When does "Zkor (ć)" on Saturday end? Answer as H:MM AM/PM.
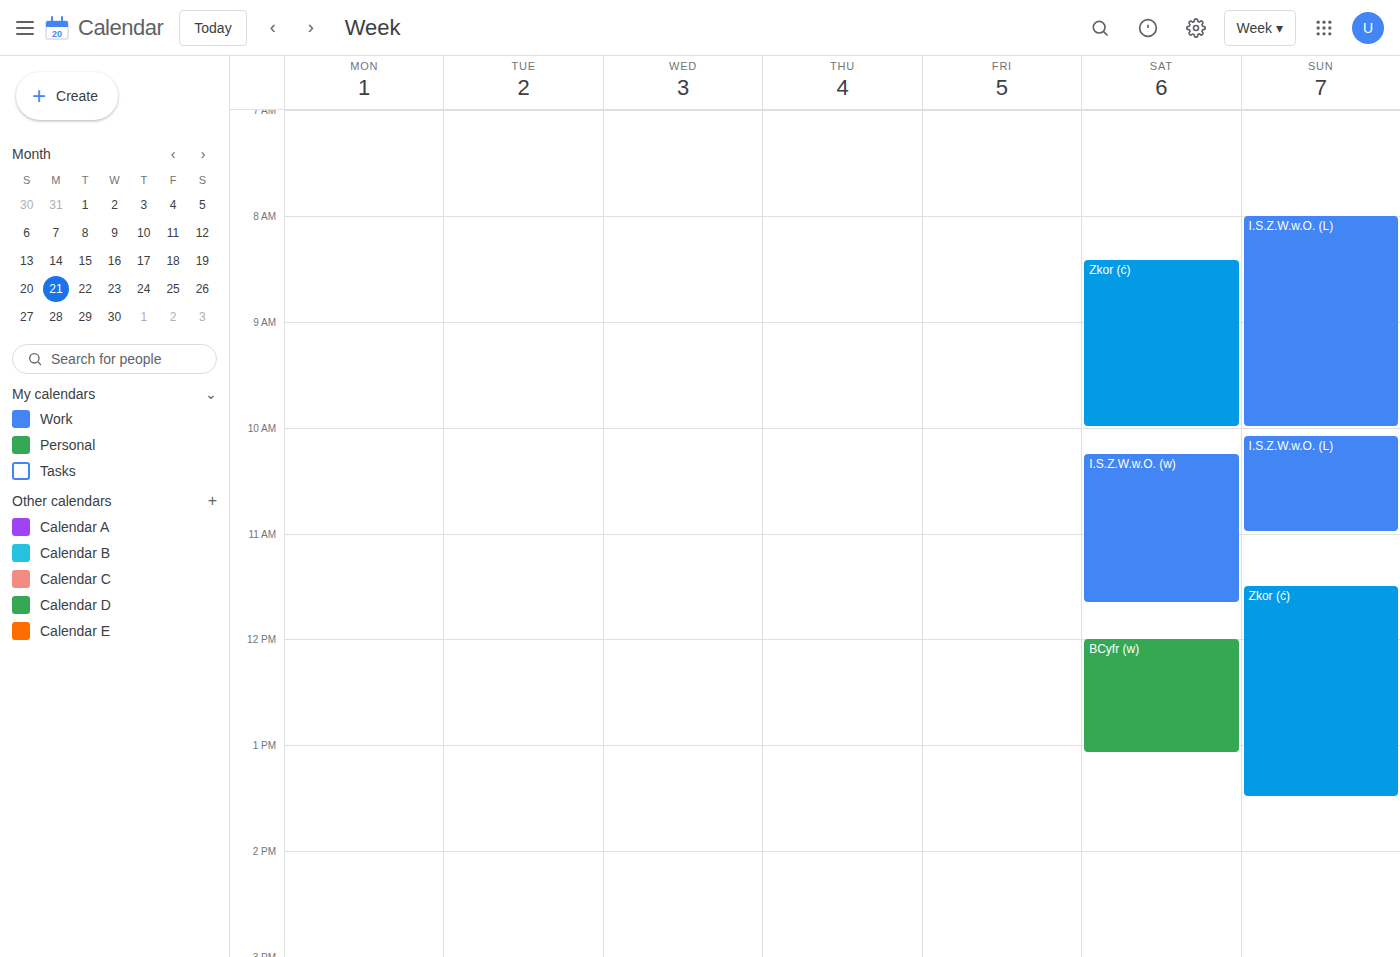
10:00 AM